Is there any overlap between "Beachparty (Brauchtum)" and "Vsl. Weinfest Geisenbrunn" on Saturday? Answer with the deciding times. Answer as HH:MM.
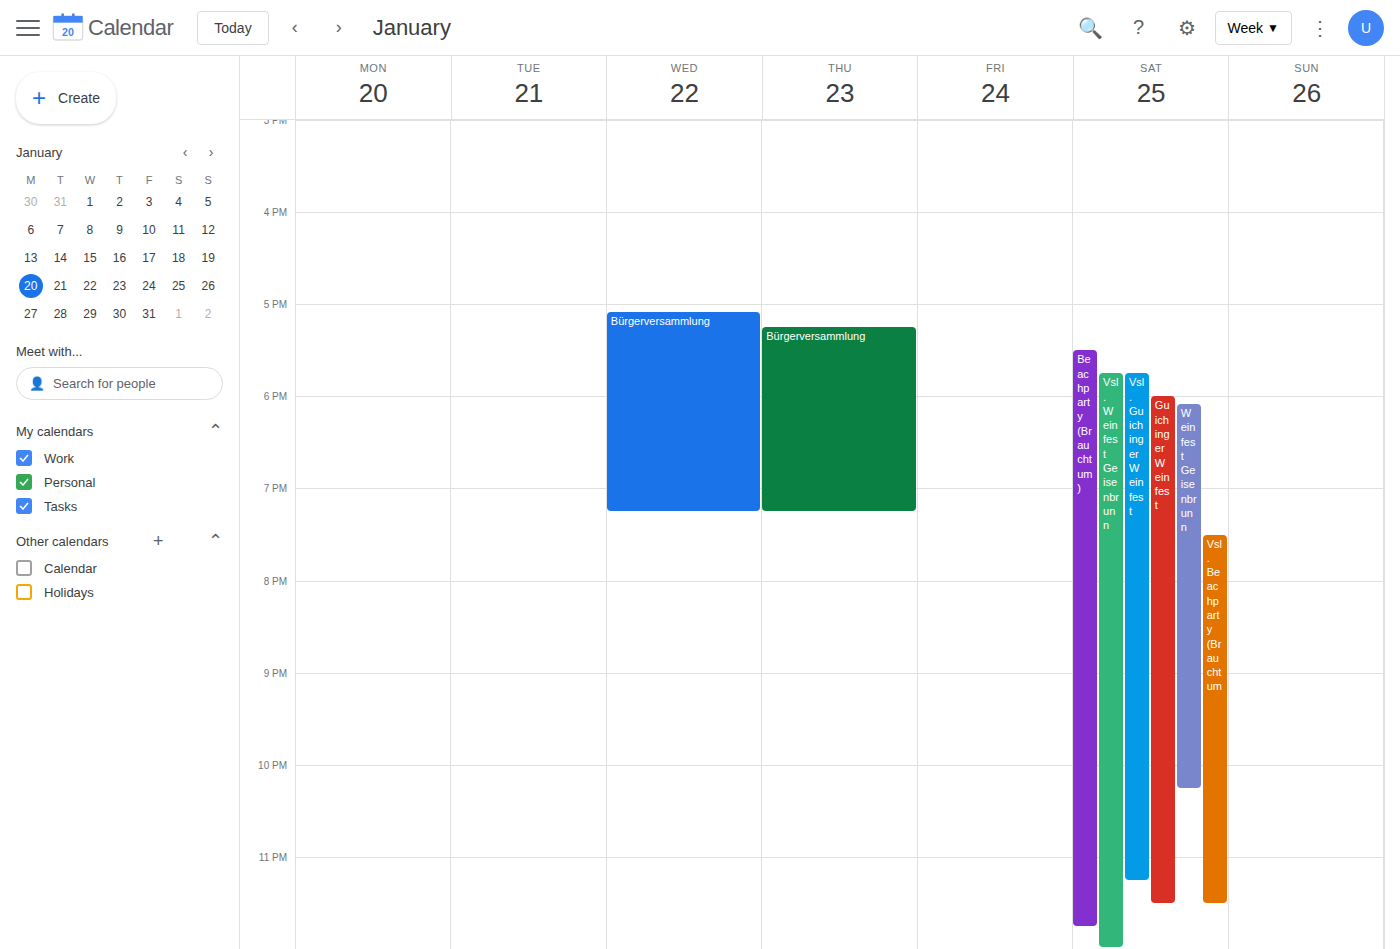
"Vsl. Weinfest Geisenbrunn" starts at 17:45, before "Beachparty (Brauchtum)" ends at 23:45 -- they overlap.